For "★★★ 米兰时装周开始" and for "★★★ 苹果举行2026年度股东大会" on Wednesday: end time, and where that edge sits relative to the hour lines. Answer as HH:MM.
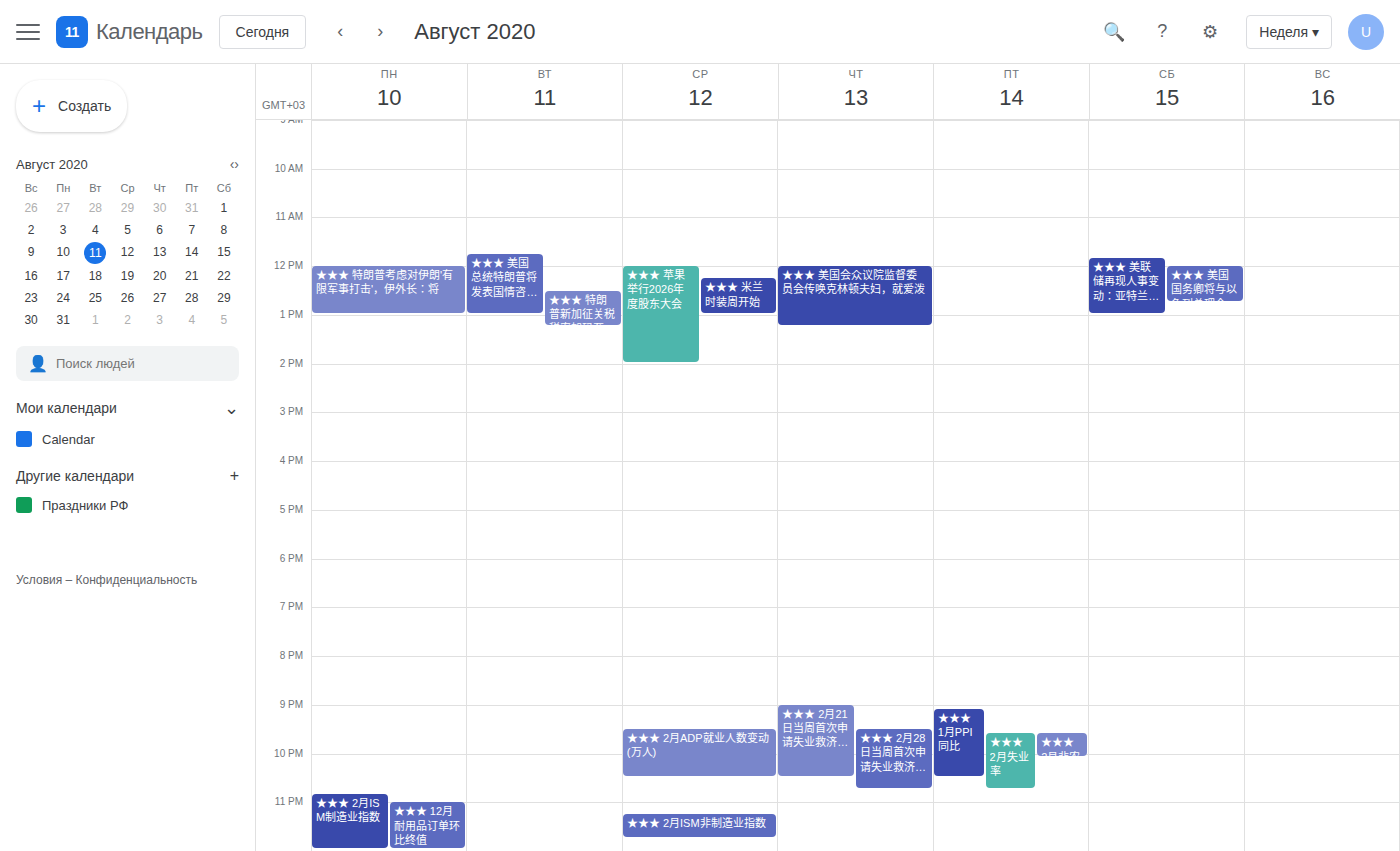
"★★★ 米兰时装周开始": 13:00, exactly on the 13:00 line. "★★★ 苹果举行2026年度股东大会": 14:00, exactly on the 14:00 line.